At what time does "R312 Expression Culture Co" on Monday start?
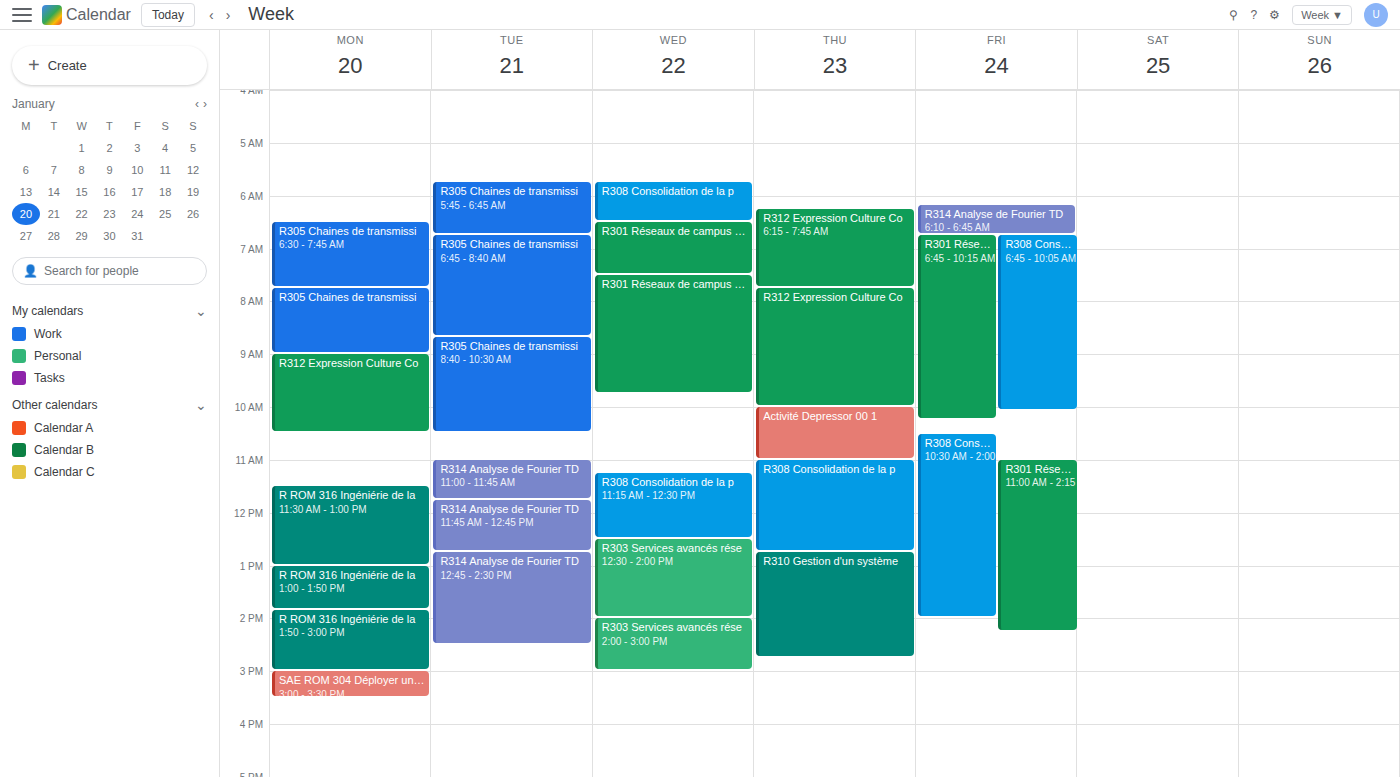
9:00 AM